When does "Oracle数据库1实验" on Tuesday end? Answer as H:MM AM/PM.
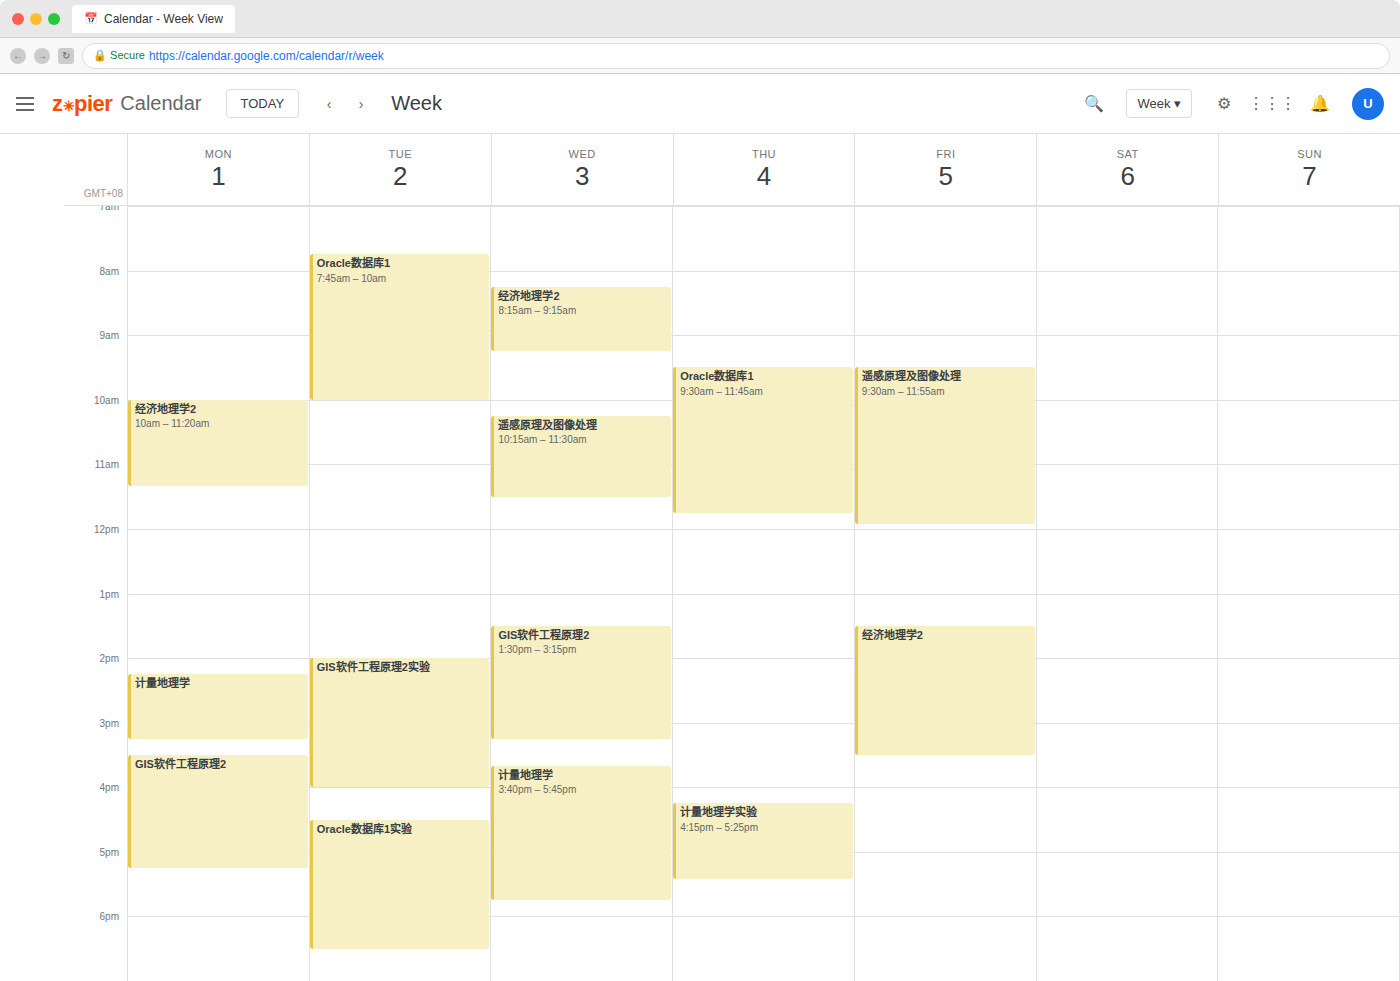
6:30 PM